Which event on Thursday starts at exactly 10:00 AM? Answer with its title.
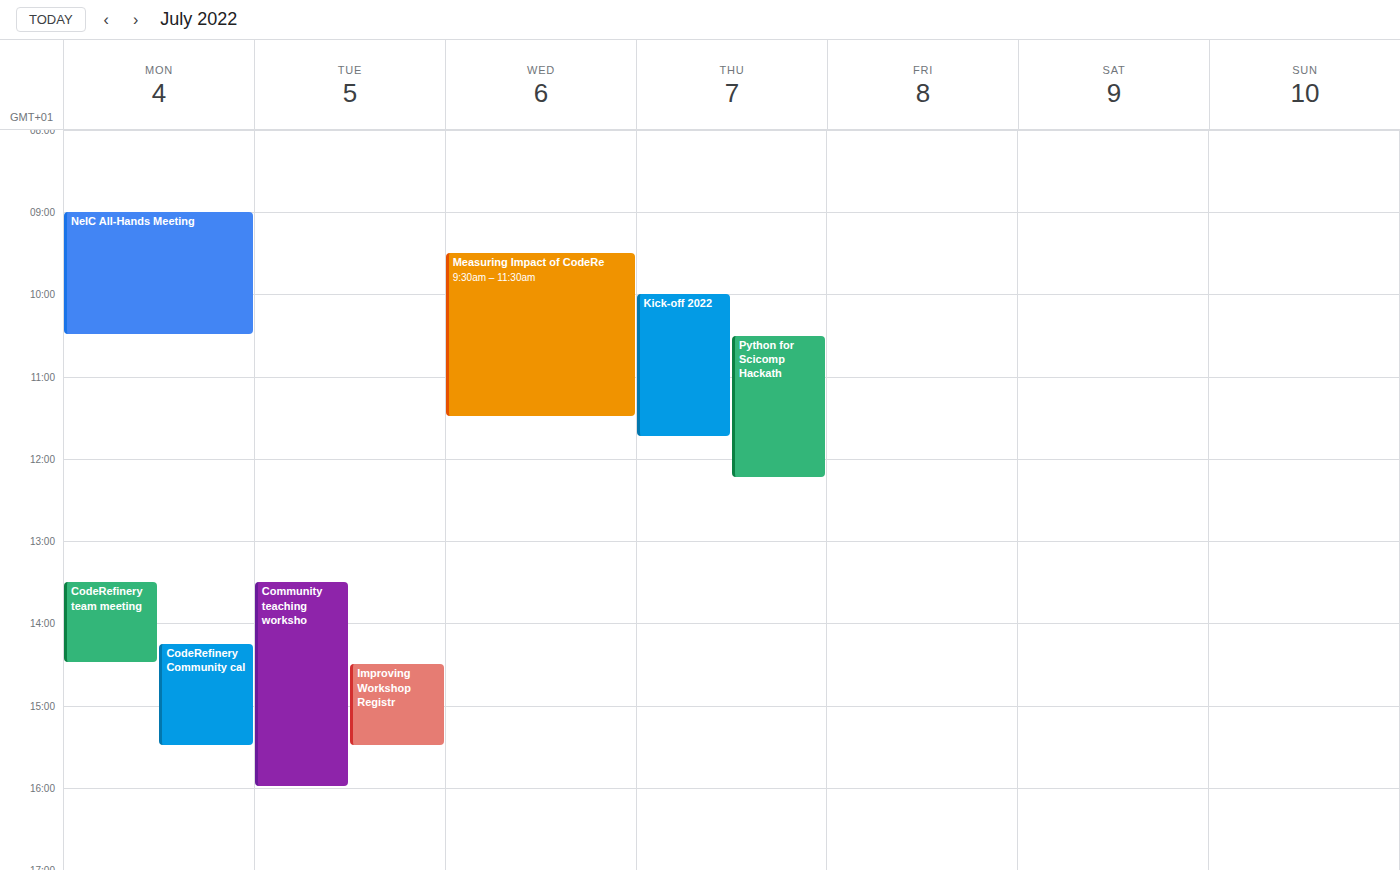
"Kick-off 2022"